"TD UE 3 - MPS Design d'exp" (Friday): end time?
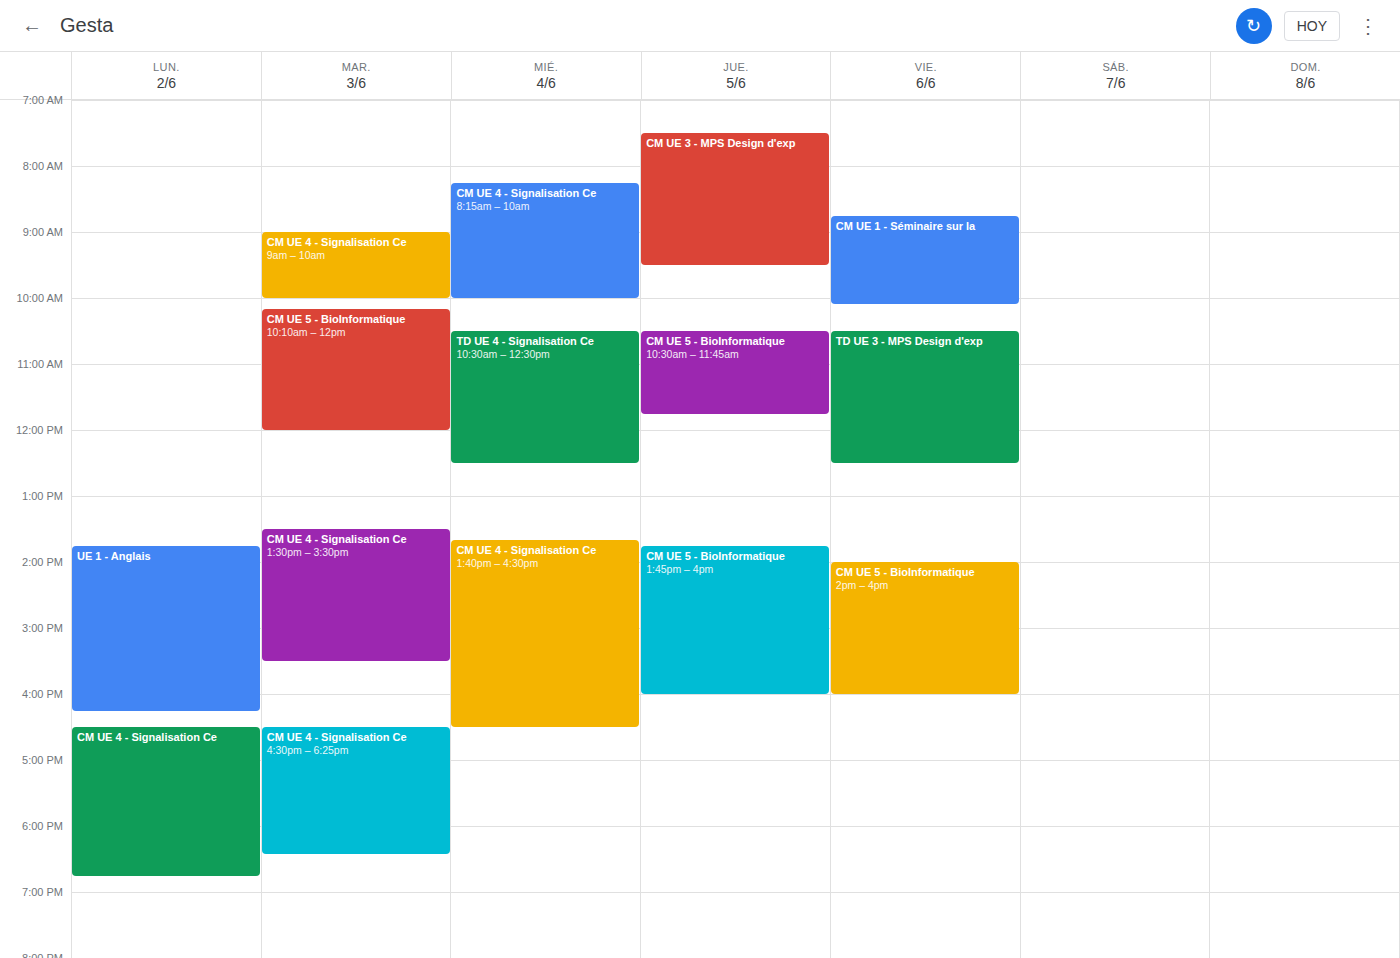
12:30 PM